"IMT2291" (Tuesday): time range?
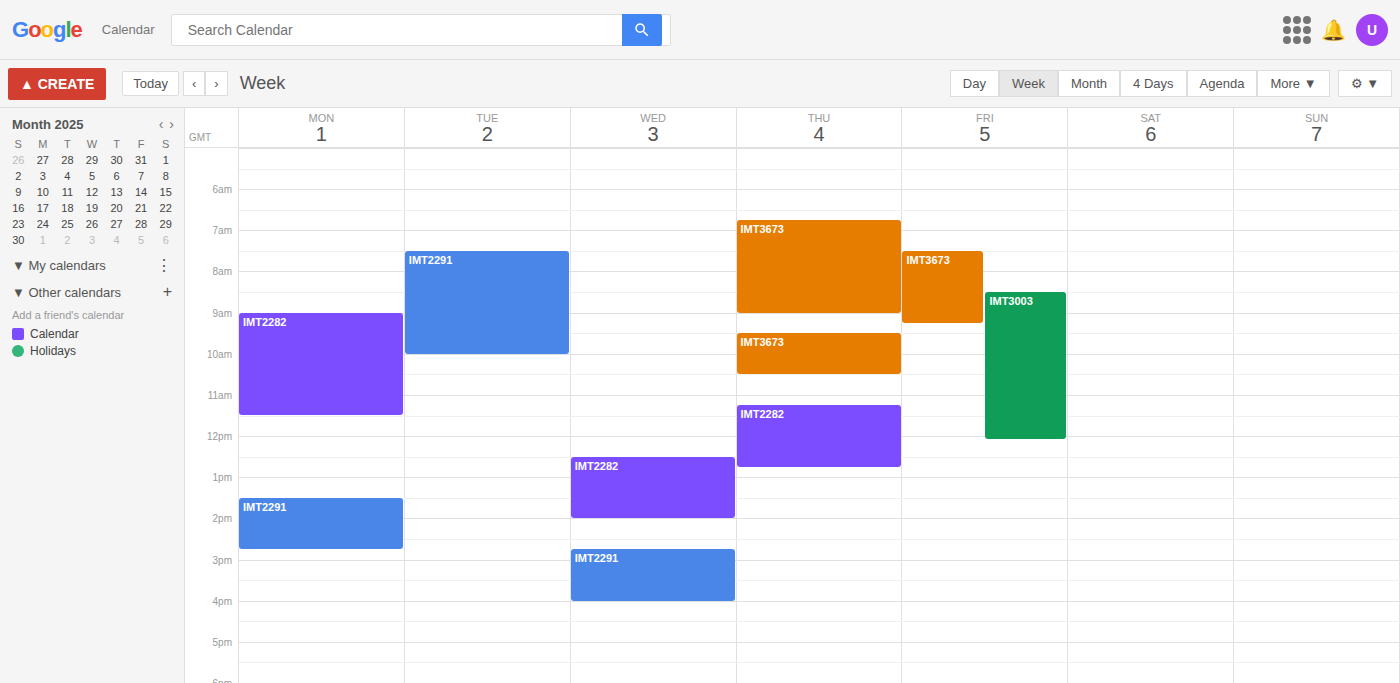
7:30 AM to 10:00 AM